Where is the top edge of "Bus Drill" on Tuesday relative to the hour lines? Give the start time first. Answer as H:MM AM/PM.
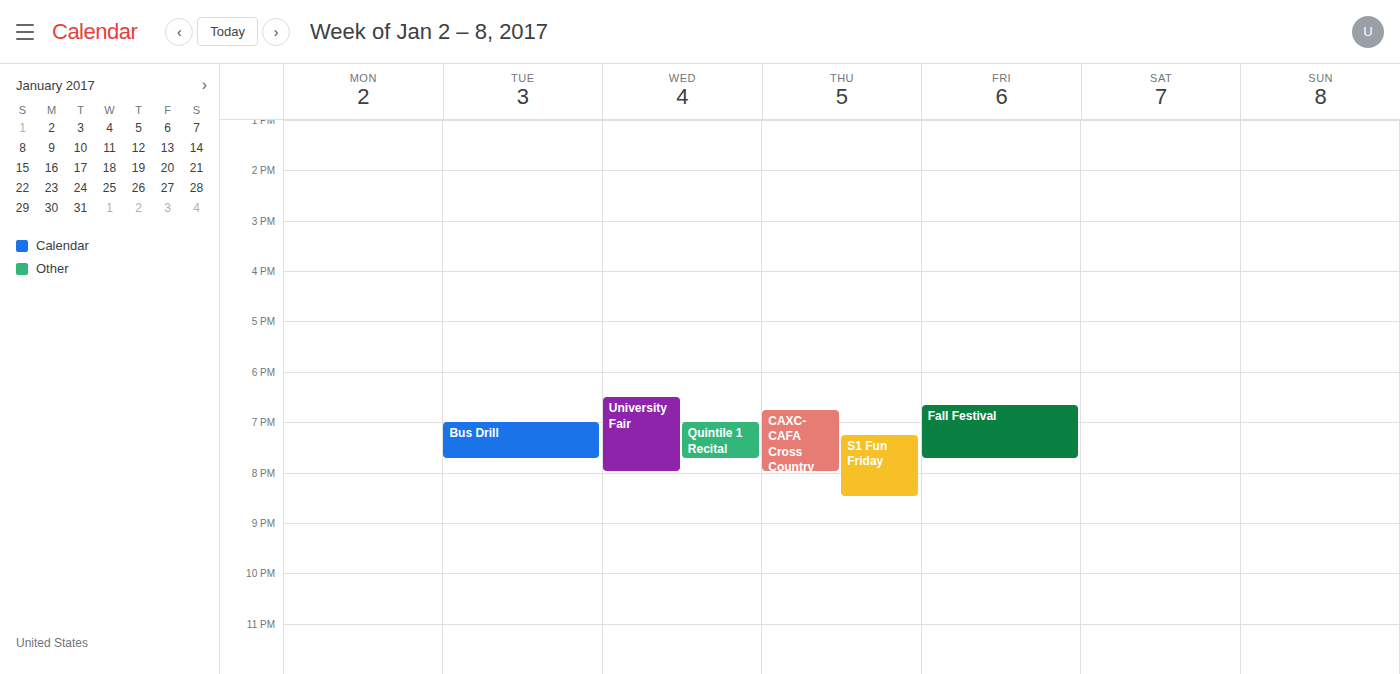
7:00 PM -- exactly on the 7 PM line.